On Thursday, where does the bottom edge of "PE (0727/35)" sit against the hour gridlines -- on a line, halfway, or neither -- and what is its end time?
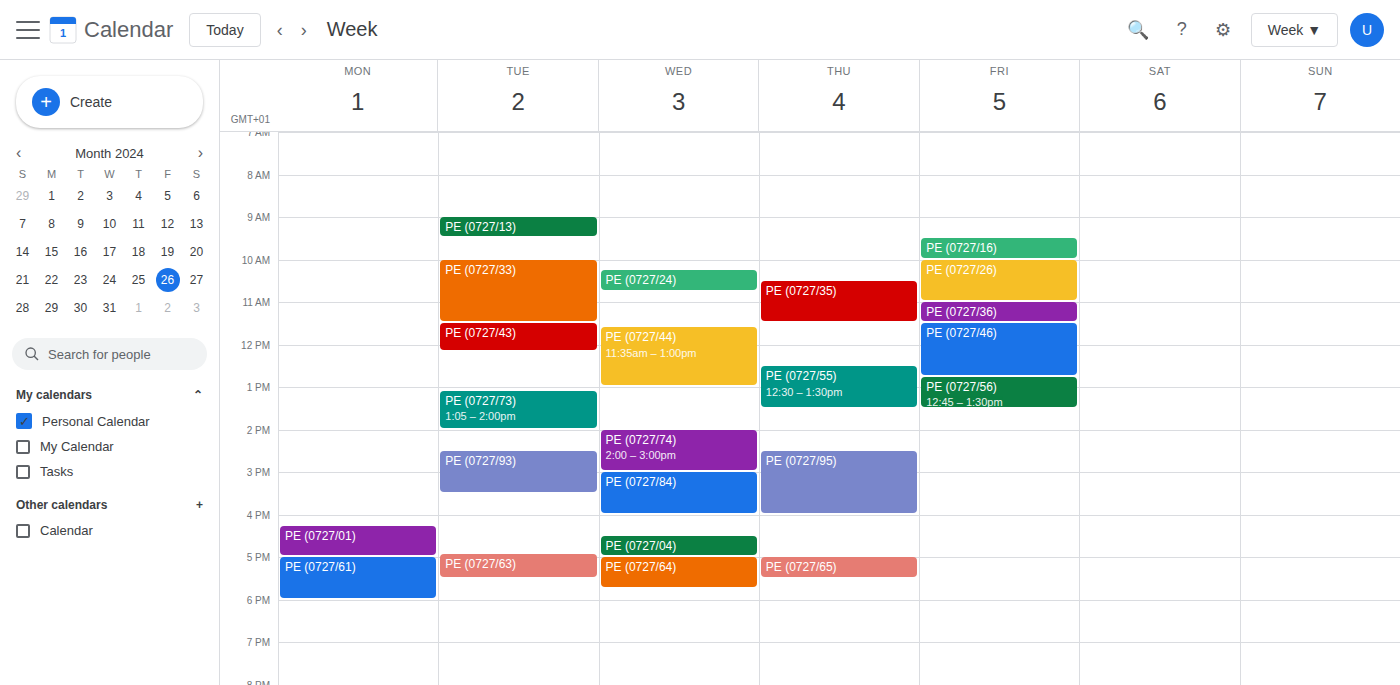
11:30 AM -- halfway between the 11 AM and 12 PM lines.